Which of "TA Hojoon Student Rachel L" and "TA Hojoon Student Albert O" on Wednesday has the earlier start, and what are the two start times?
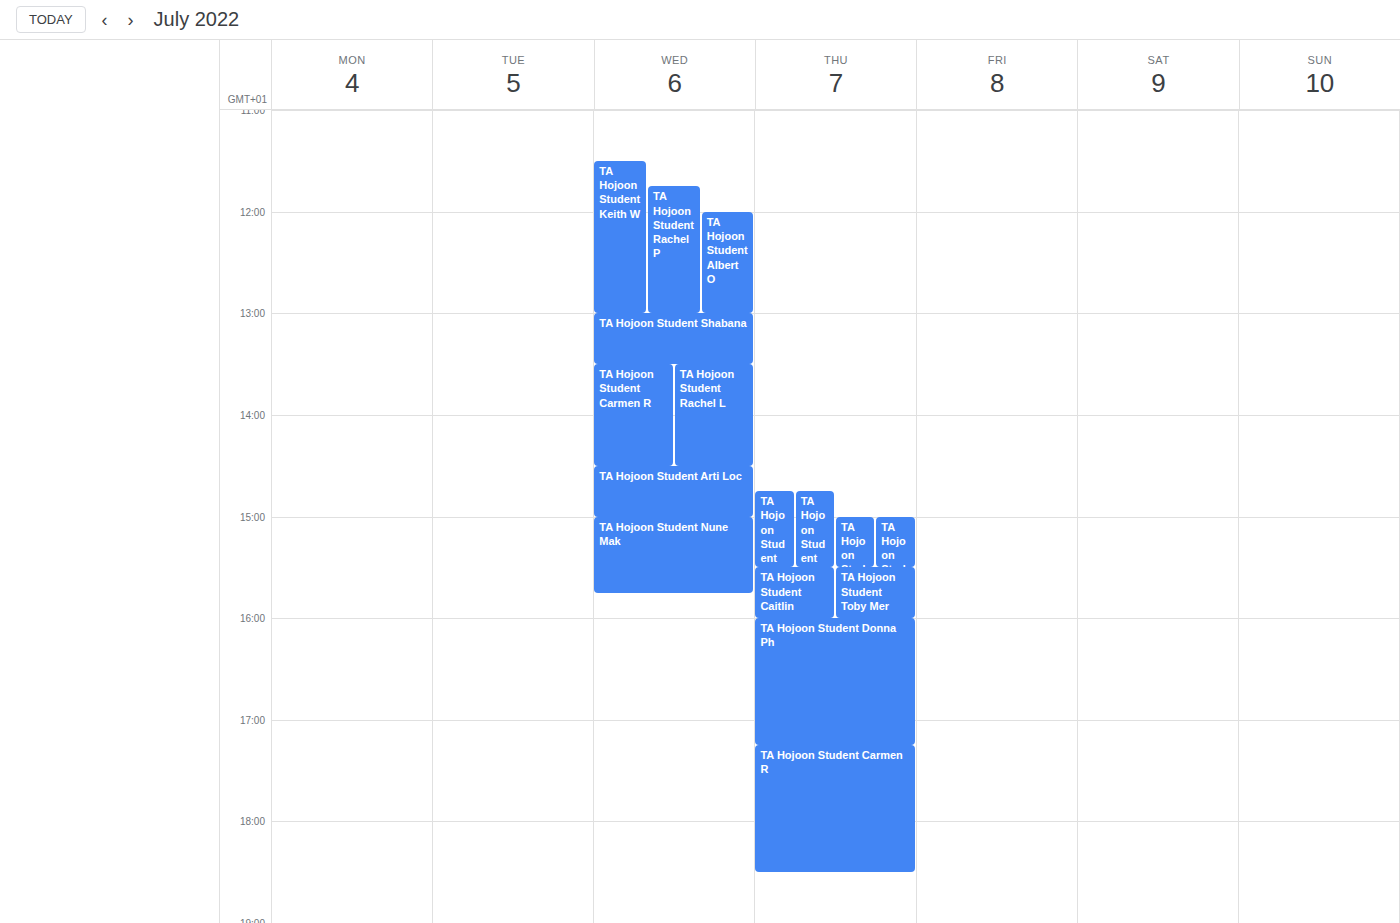
"TA Hojoon Student Albert O" 12:00 PM; "TA Hojoon Student Rachel L" 1:30 PM.